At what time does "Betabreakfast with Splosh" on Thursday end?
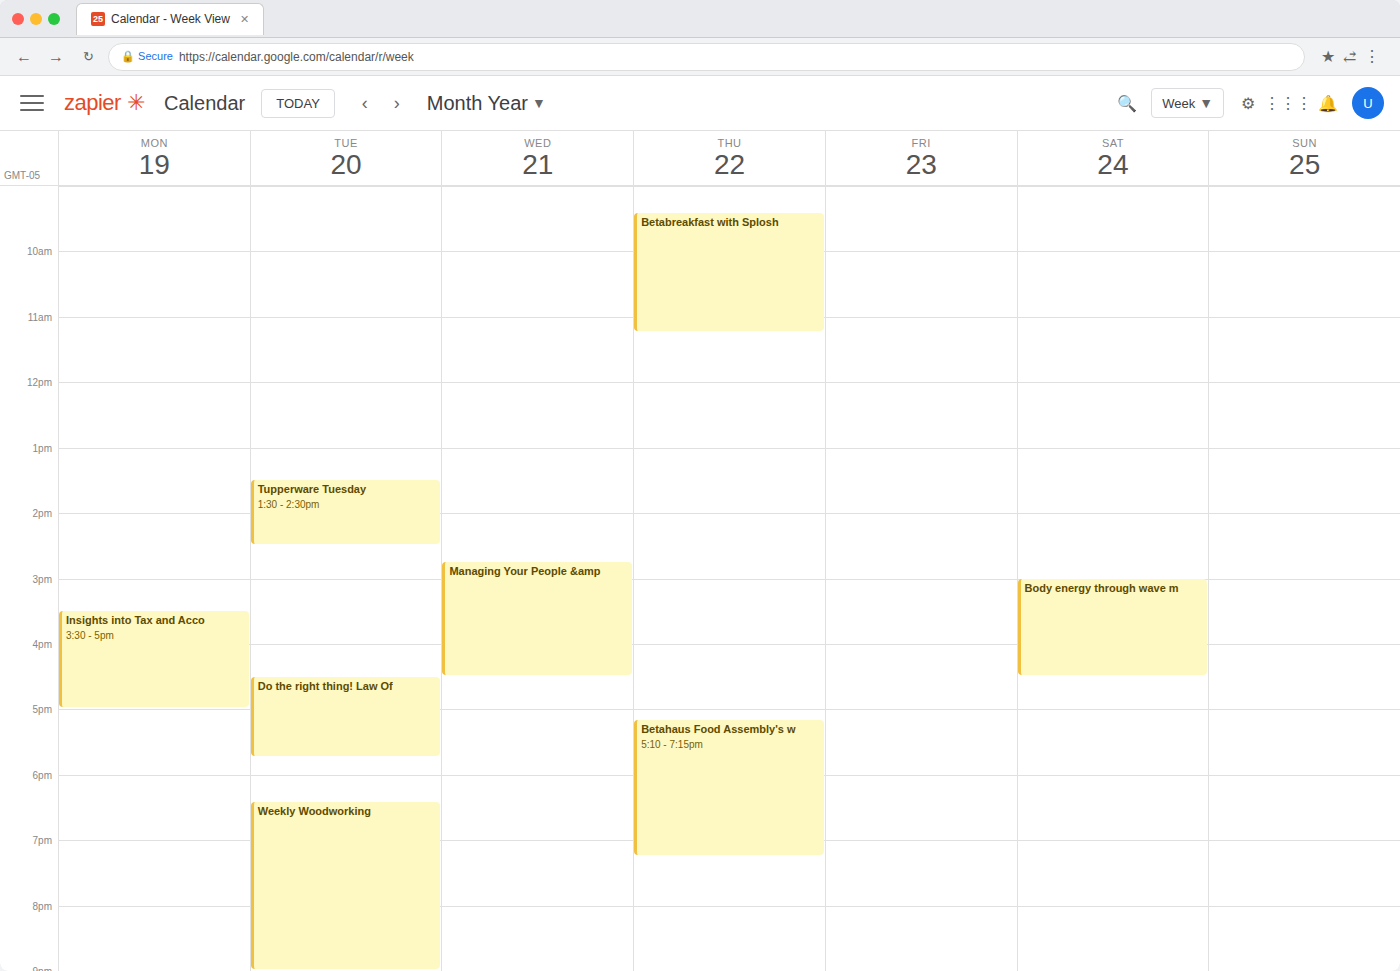
11:15